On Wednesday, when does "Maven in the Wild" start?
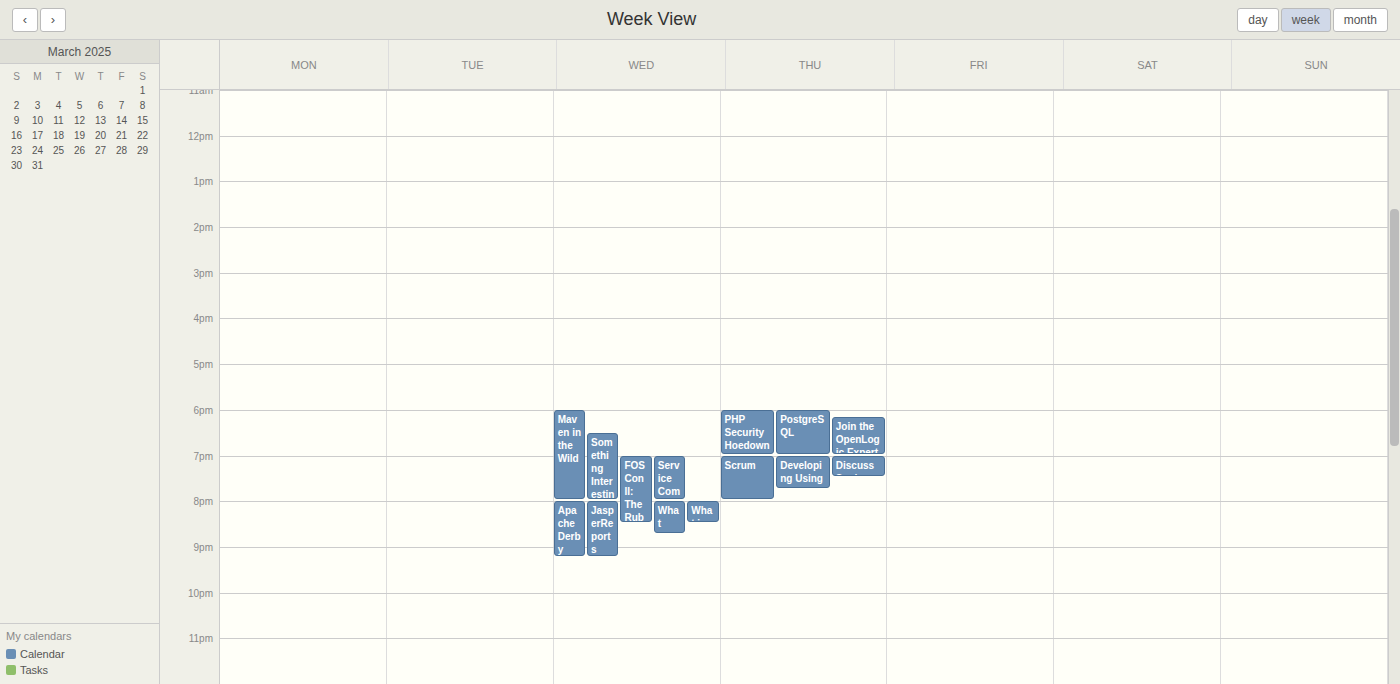
6:00 PM